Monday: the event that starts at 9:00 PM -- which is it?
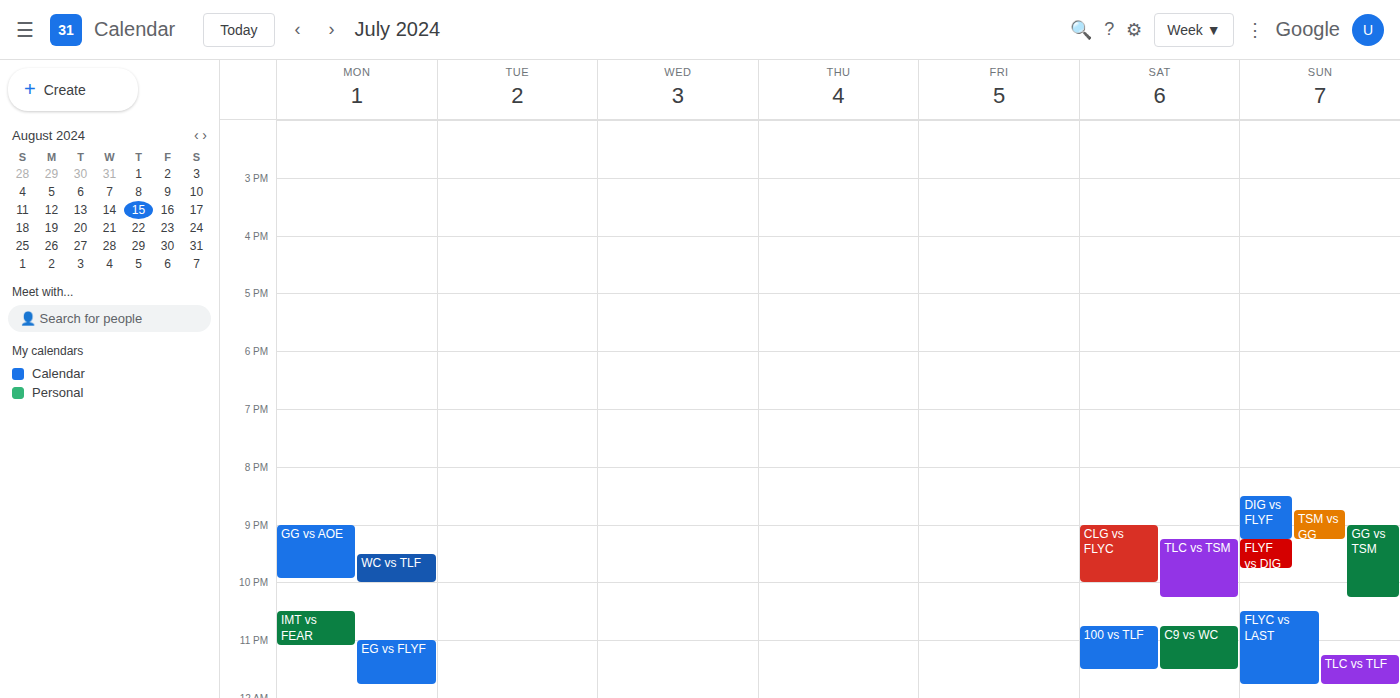
"GG vs AOE"